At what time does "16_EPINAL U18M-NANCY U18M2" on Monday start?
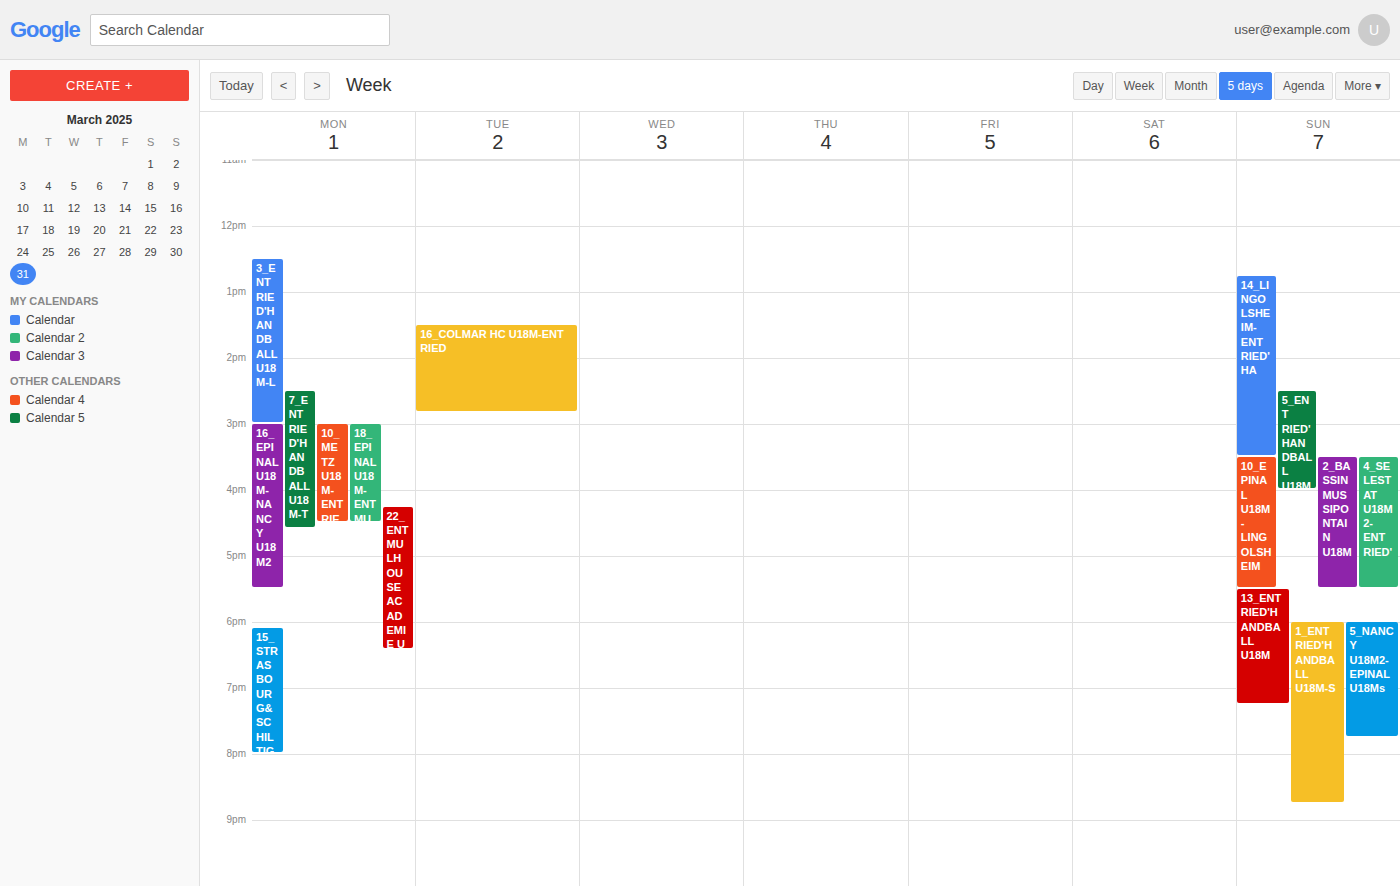
3:00 PM